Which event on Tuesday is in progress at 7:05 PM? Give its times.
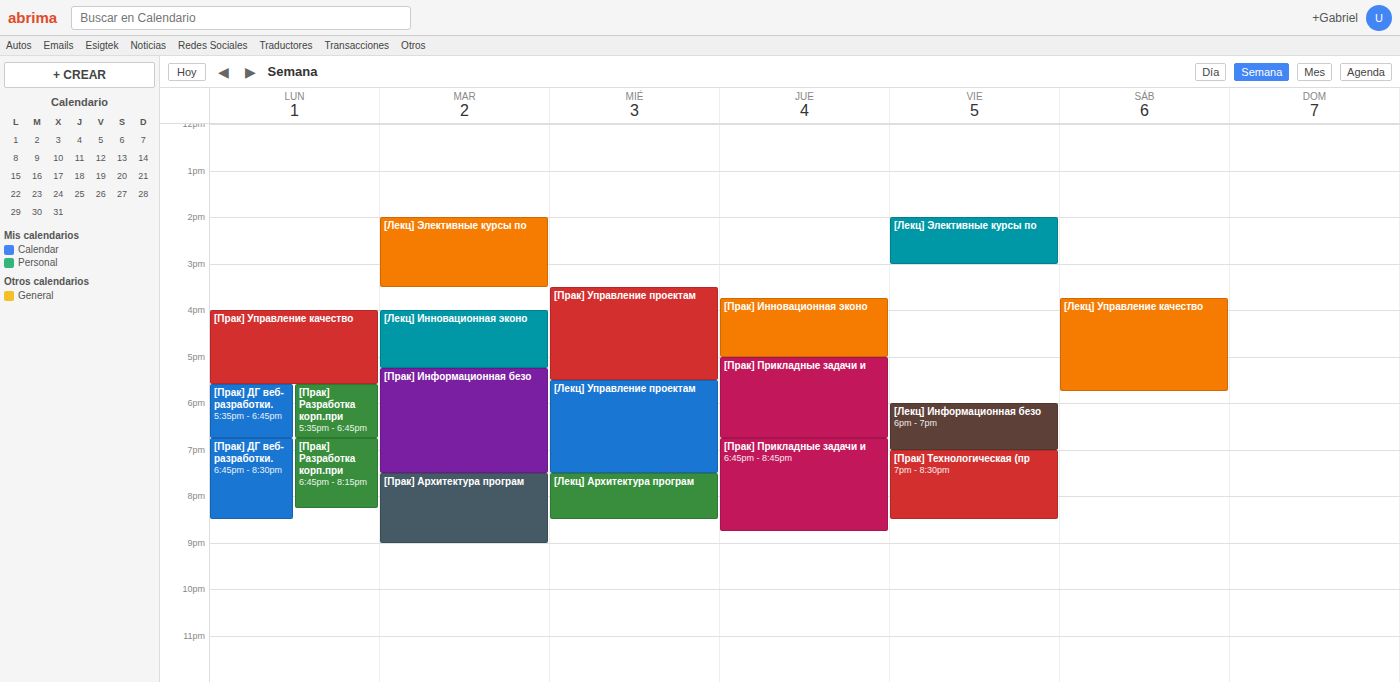
"[Прак] Информационная безо", 5:15 PM to 7:30 PM